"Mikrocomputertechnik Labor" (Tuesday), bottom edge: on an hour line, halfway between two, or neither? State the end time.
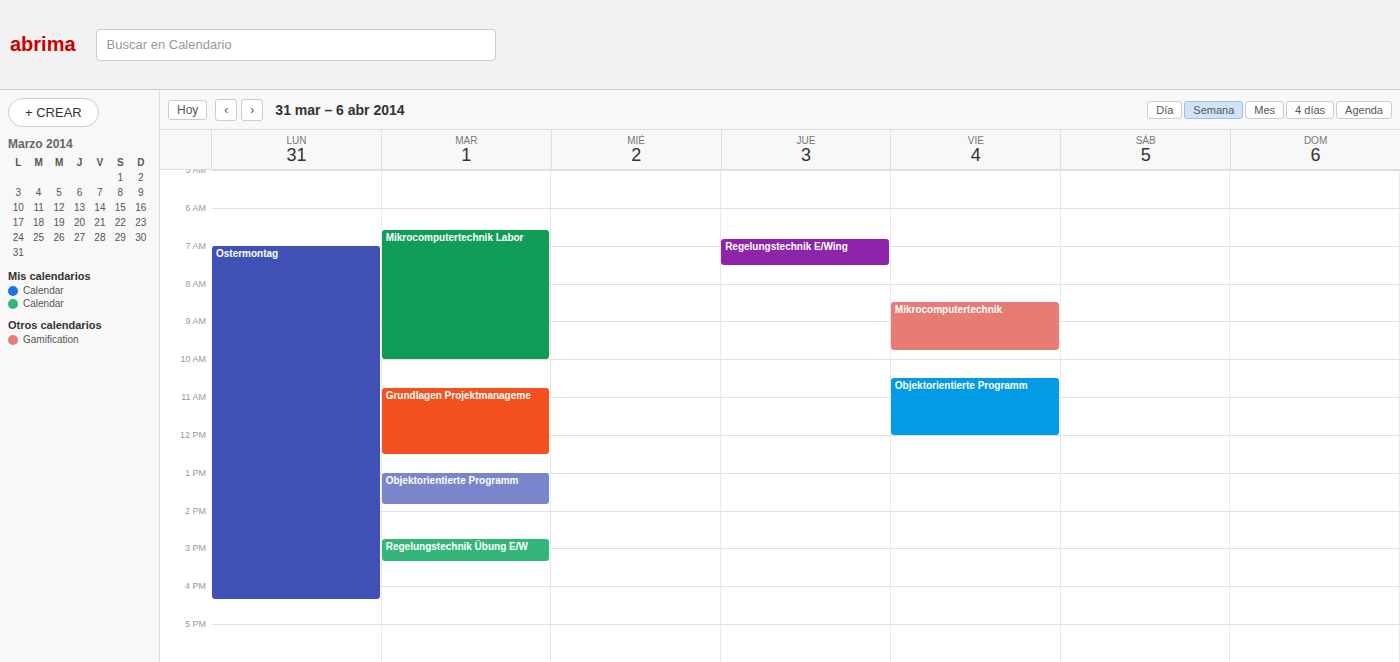
10:00 AM -- exactly on the 10 AM line.